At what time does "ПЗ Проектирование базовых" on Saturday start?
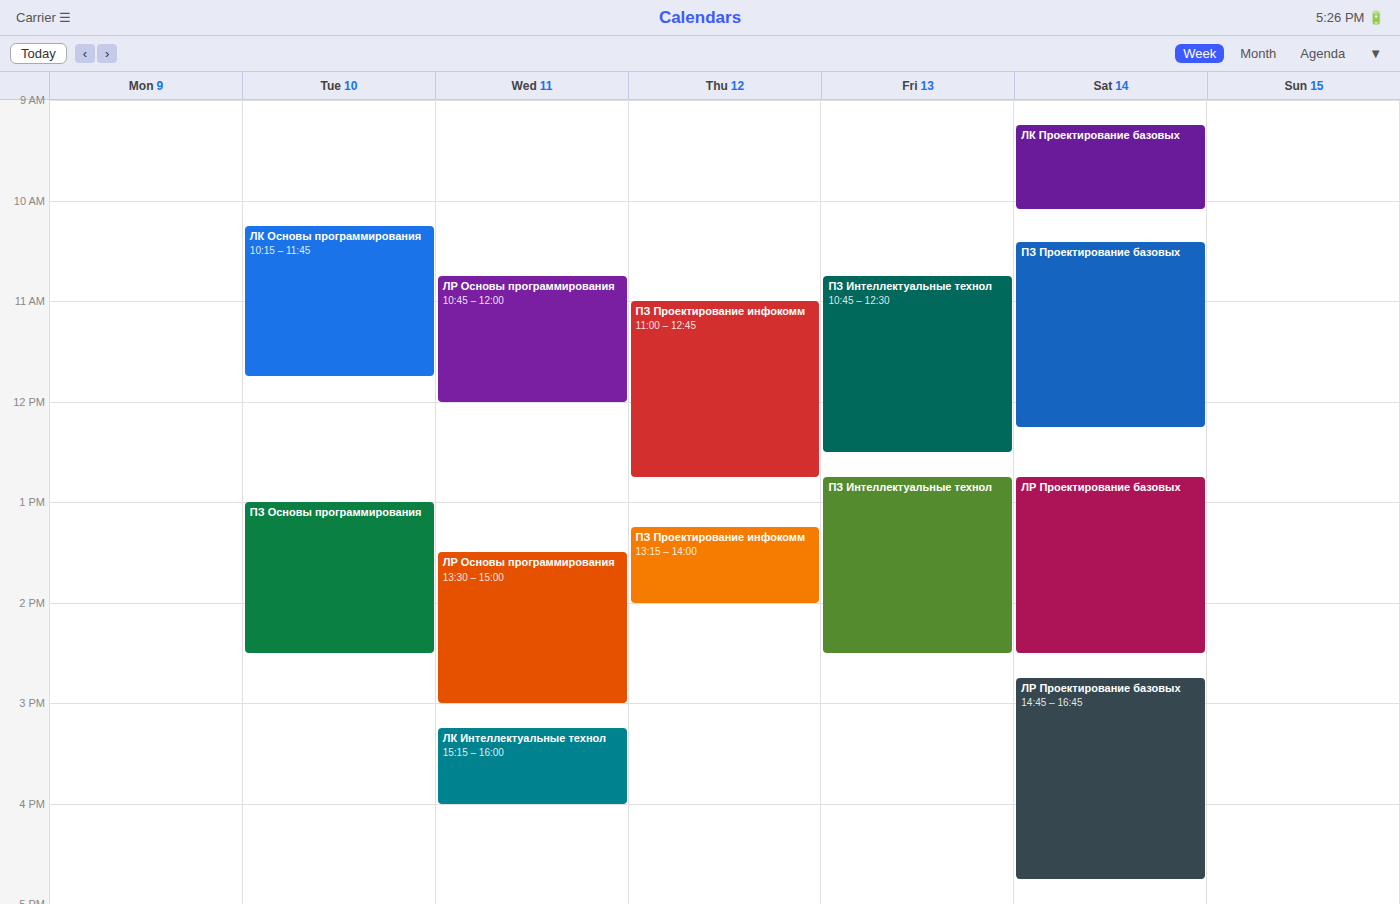
10:25 AM